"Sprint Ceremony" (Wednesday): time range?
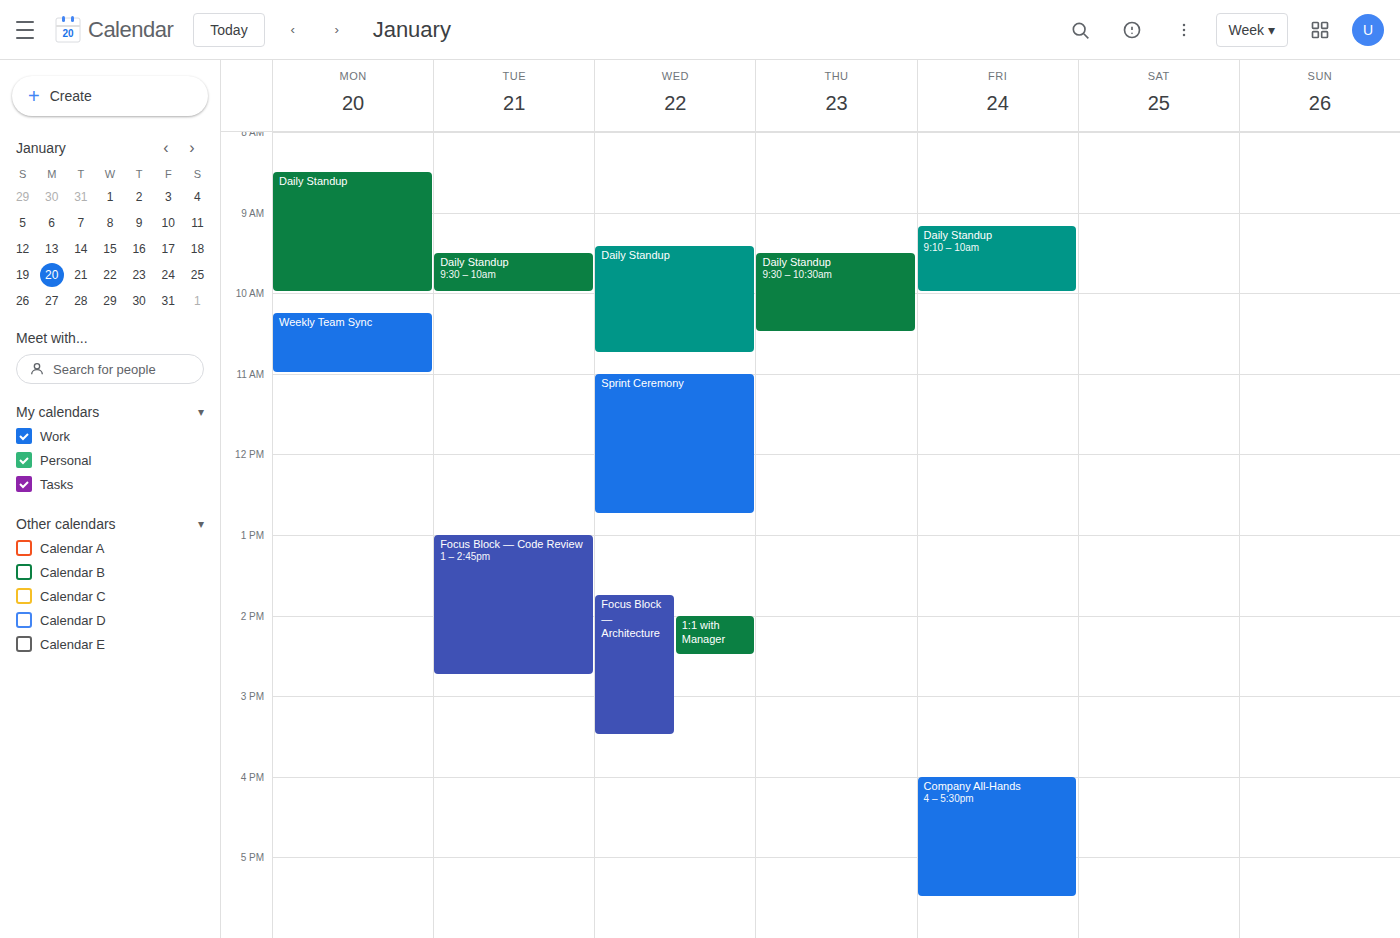
11:00 AM to 12:45 PM